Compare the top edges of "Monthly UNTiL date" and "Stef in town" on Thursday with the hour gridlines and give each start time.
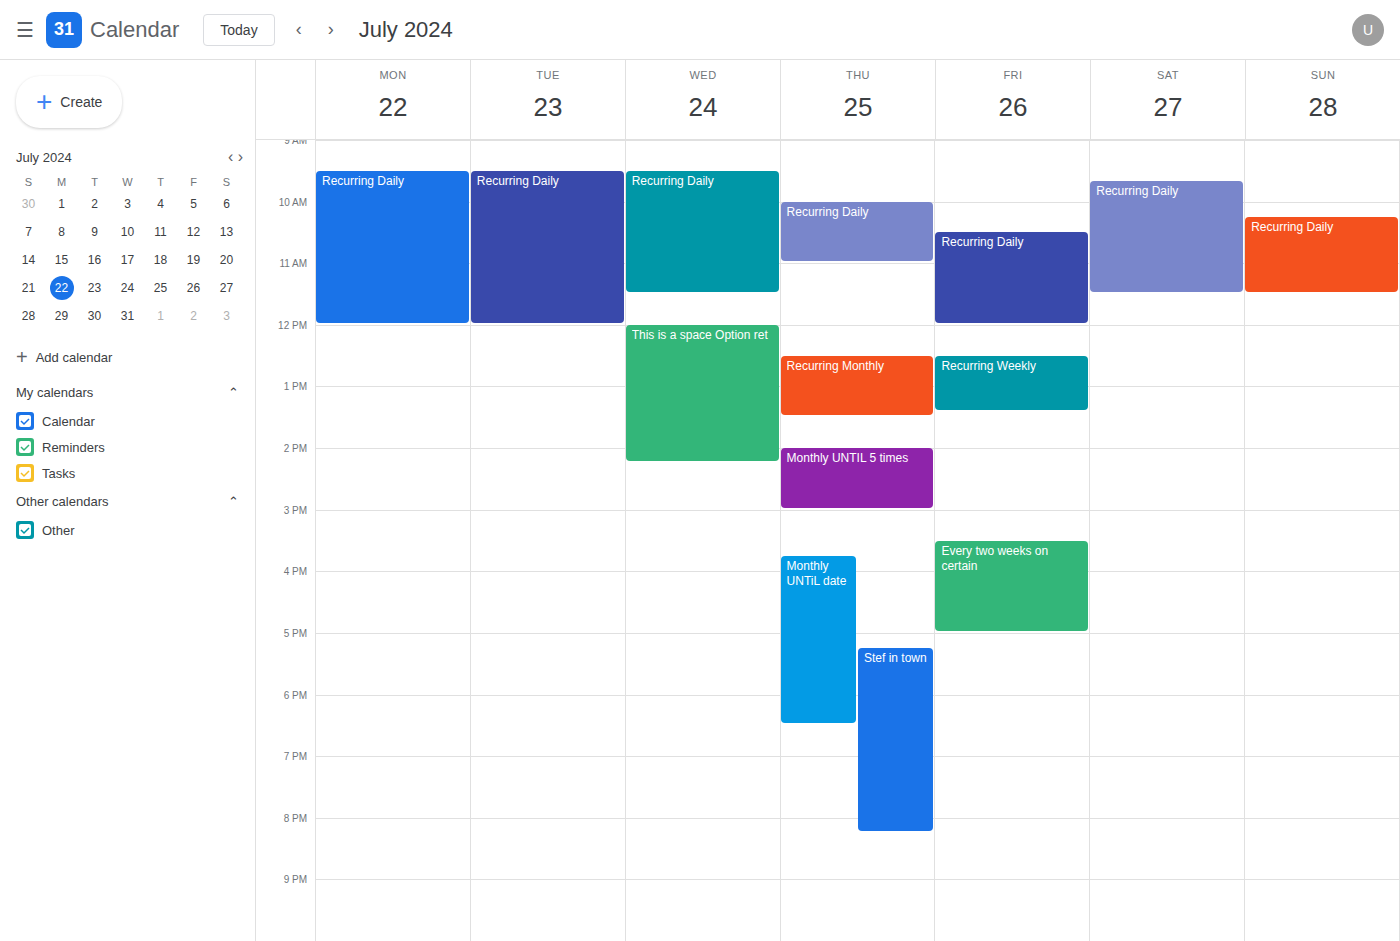
"Monthly UNTiL date": 3:45 PM, neither: three quarters of the way from the 3 PM line to the 4 PM line. "Stef in town": 5:15 PM, neither: a quarter of the way from the 5 PM line to the 6 PM line.